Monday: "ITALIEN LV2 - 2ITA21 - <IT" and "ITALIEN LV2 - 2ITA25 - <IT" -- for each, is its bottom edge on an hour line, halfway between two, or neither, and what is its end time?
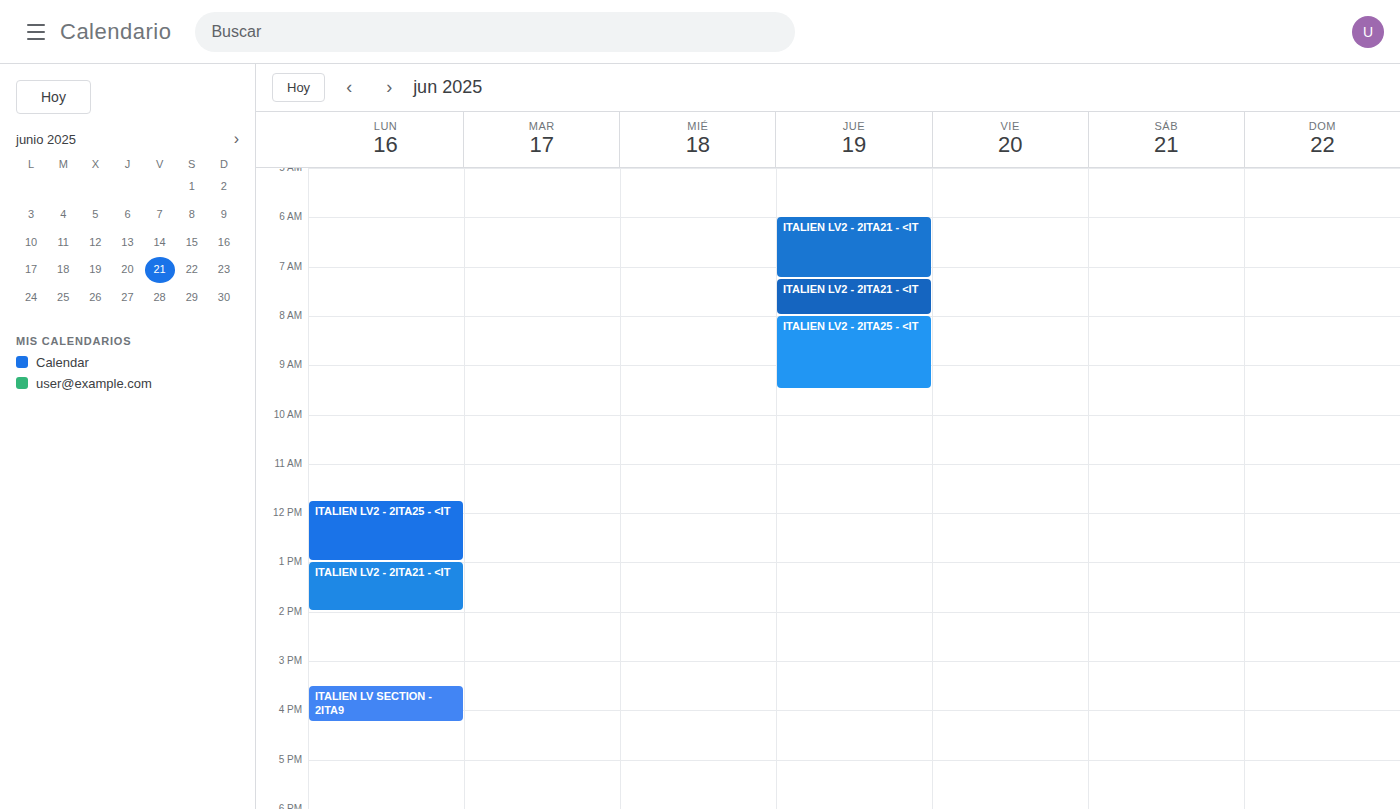
"ITALIEN LV2 - 2ITA21 - <IT": 2:00 PM, exactly on the 2 PM line. "ITALIEN LV2 - 2ITA25 - <IT": 1:00 PM, exactly on the 1 PM line.